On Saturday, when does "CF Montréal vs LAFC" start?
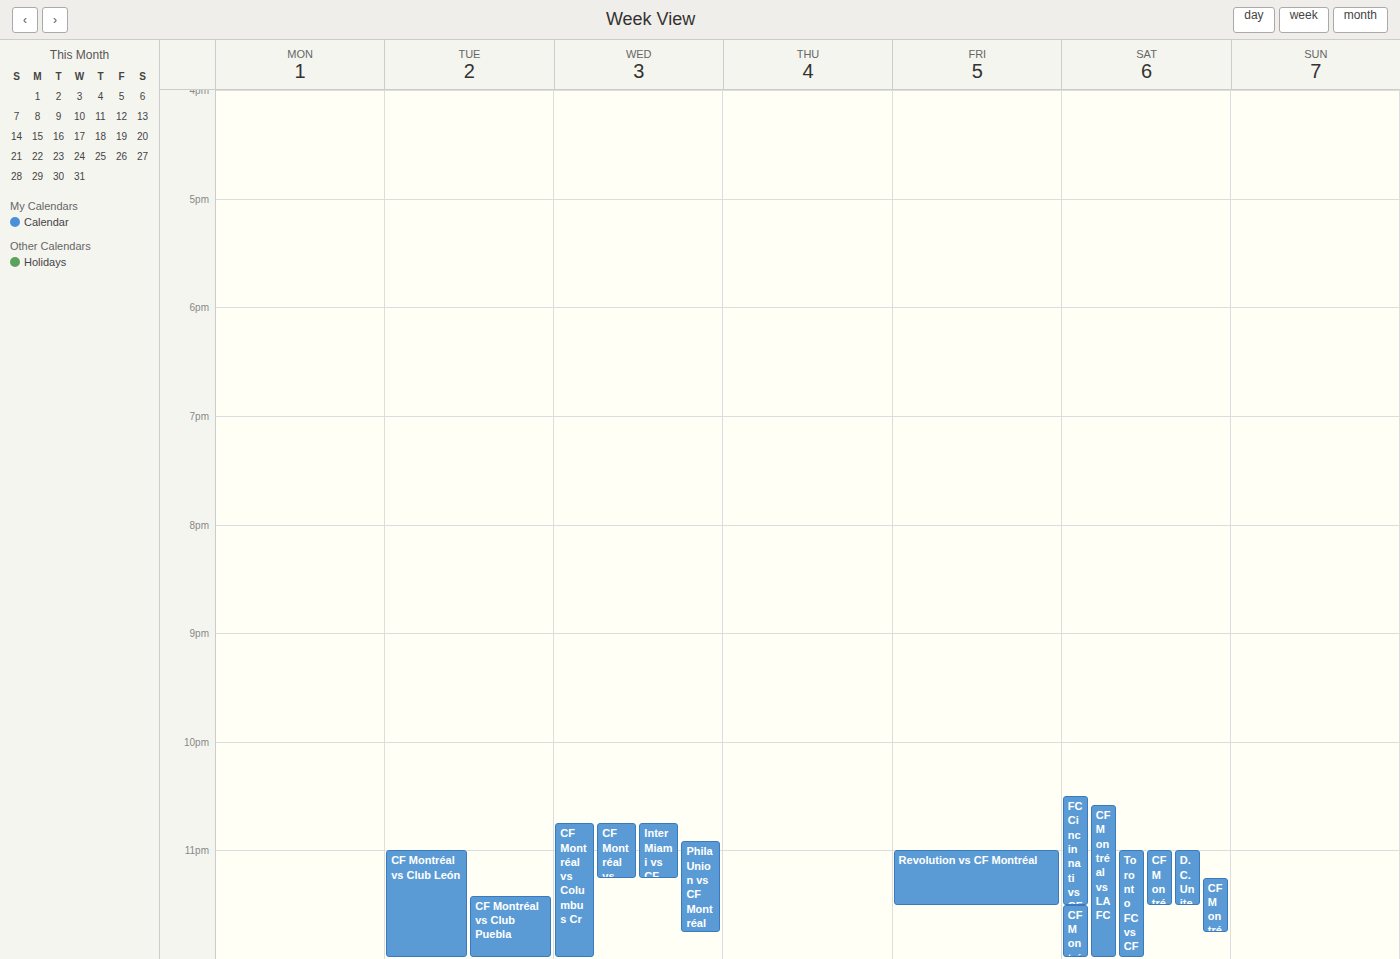
10:35 PM